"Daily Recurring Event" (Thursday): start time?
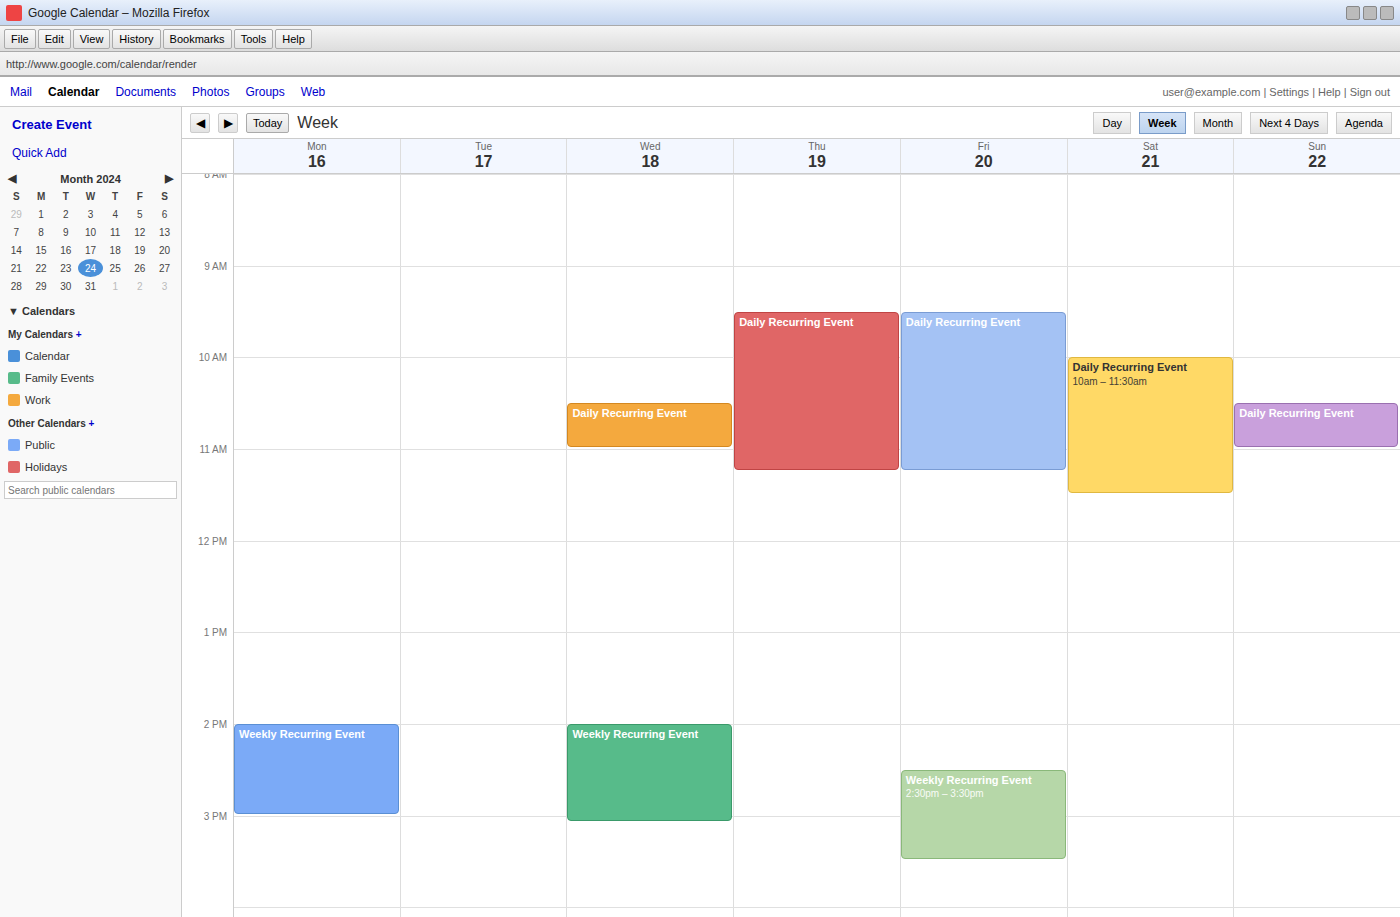
9:30 AM